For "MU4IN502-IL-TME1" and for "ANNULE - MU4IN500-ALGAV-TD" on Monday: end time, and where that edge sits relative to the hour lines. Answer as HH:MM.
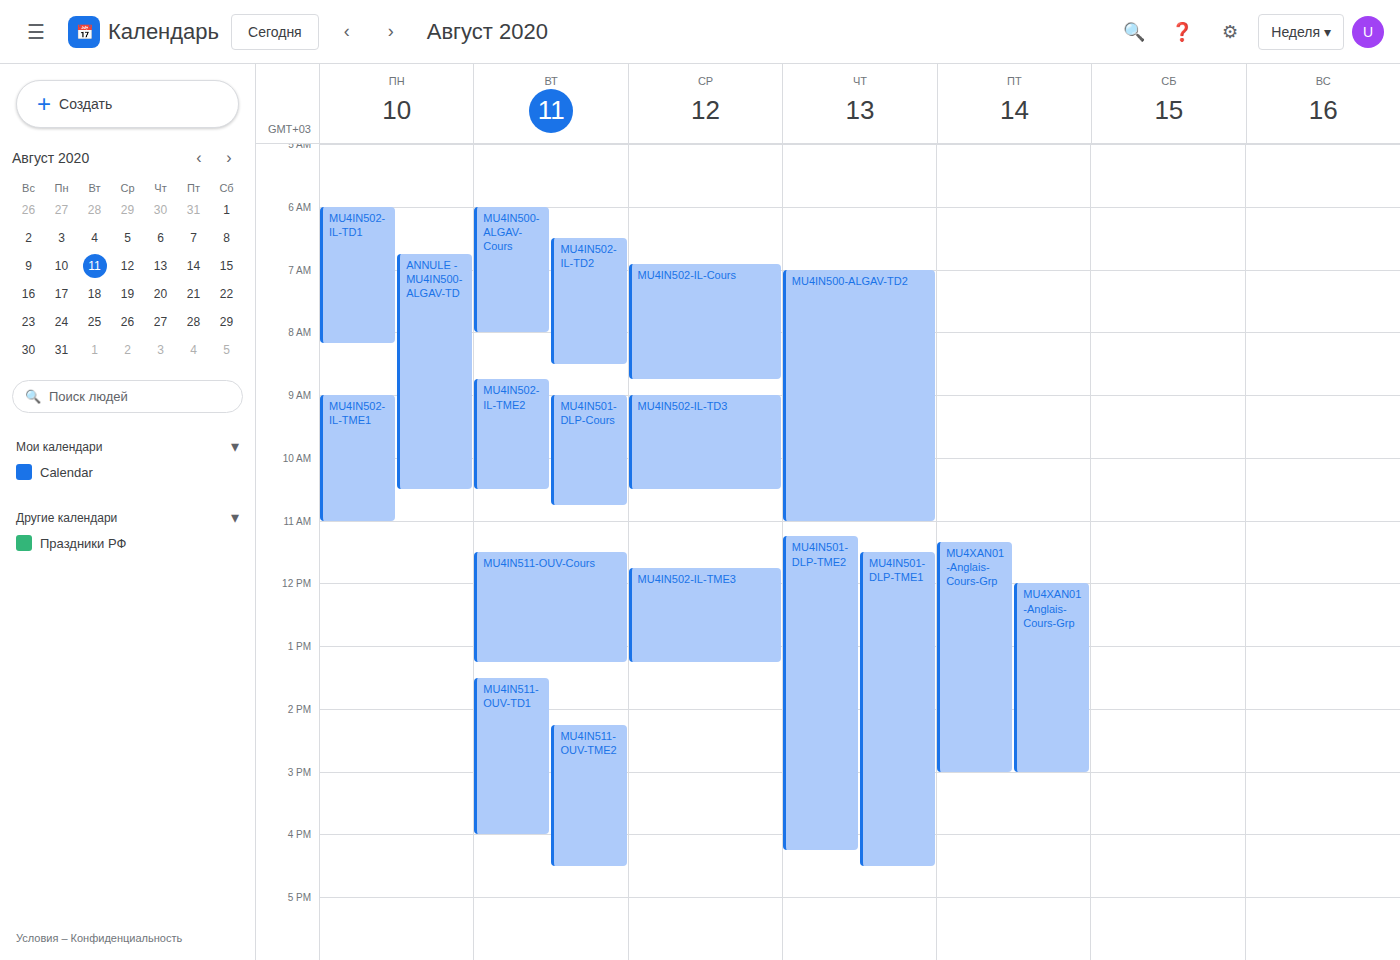
"MU4IN502-IL-TME1": 11:00, exactly on the 11:00 line. "ANNULE - MU4IN500-ALGAV-TD": 10:30, halfway between the 10:00 and 11:00 lines.